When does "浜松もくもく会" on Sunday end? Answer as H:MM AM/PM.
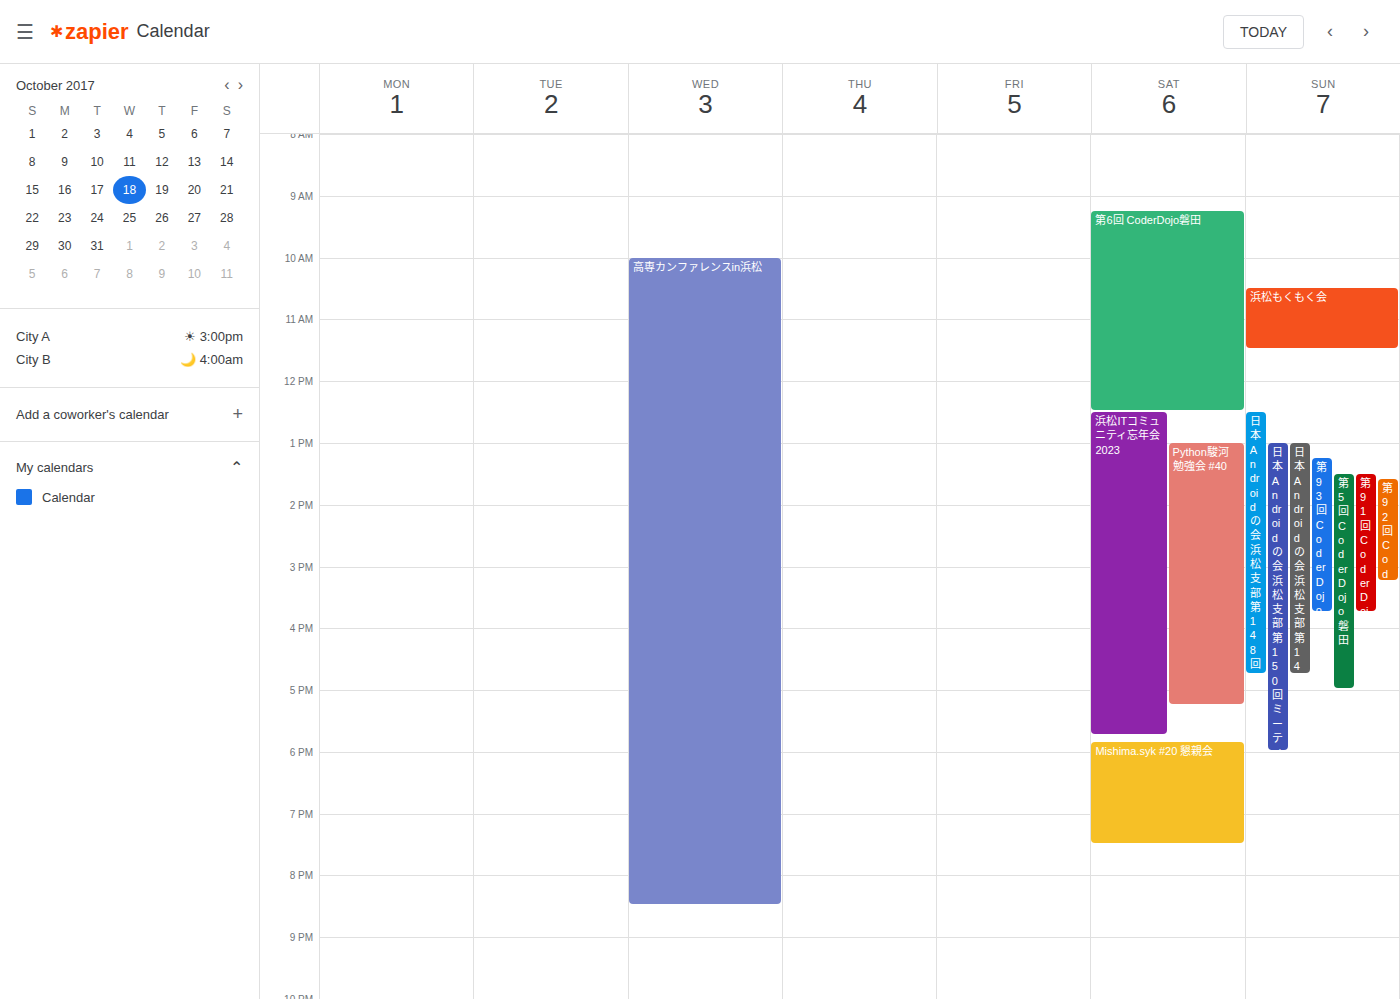
11:30 AM